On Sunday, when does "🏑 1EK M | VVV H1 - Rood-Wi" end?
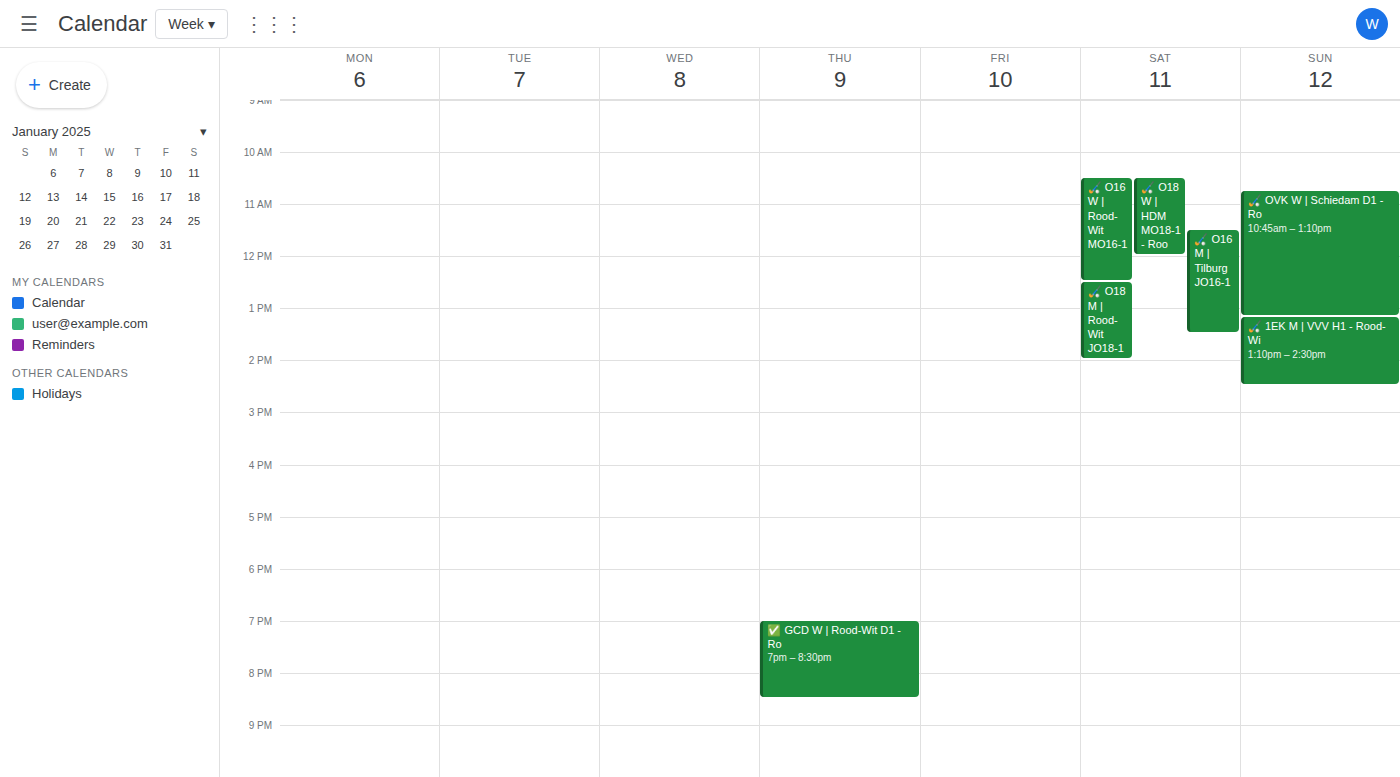
2:30 PM